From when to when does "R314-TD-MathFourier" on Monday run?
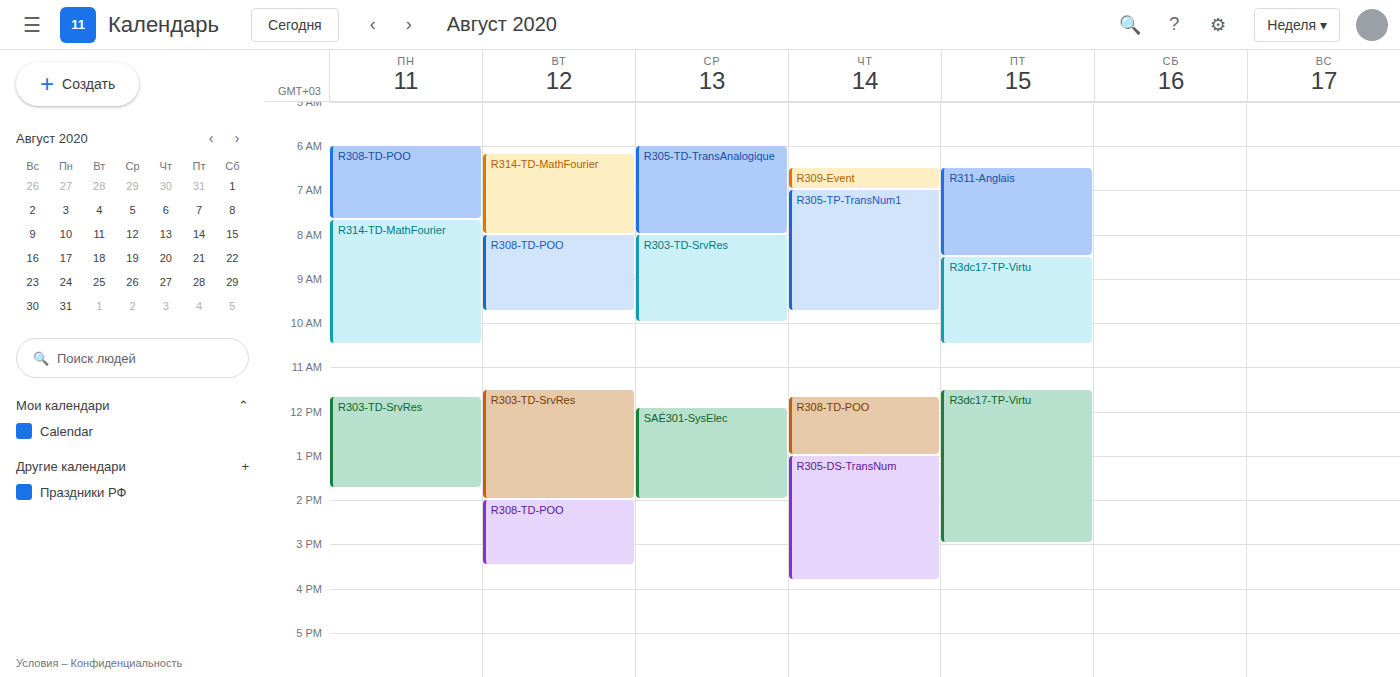
7:40 AM to 10:30 AM